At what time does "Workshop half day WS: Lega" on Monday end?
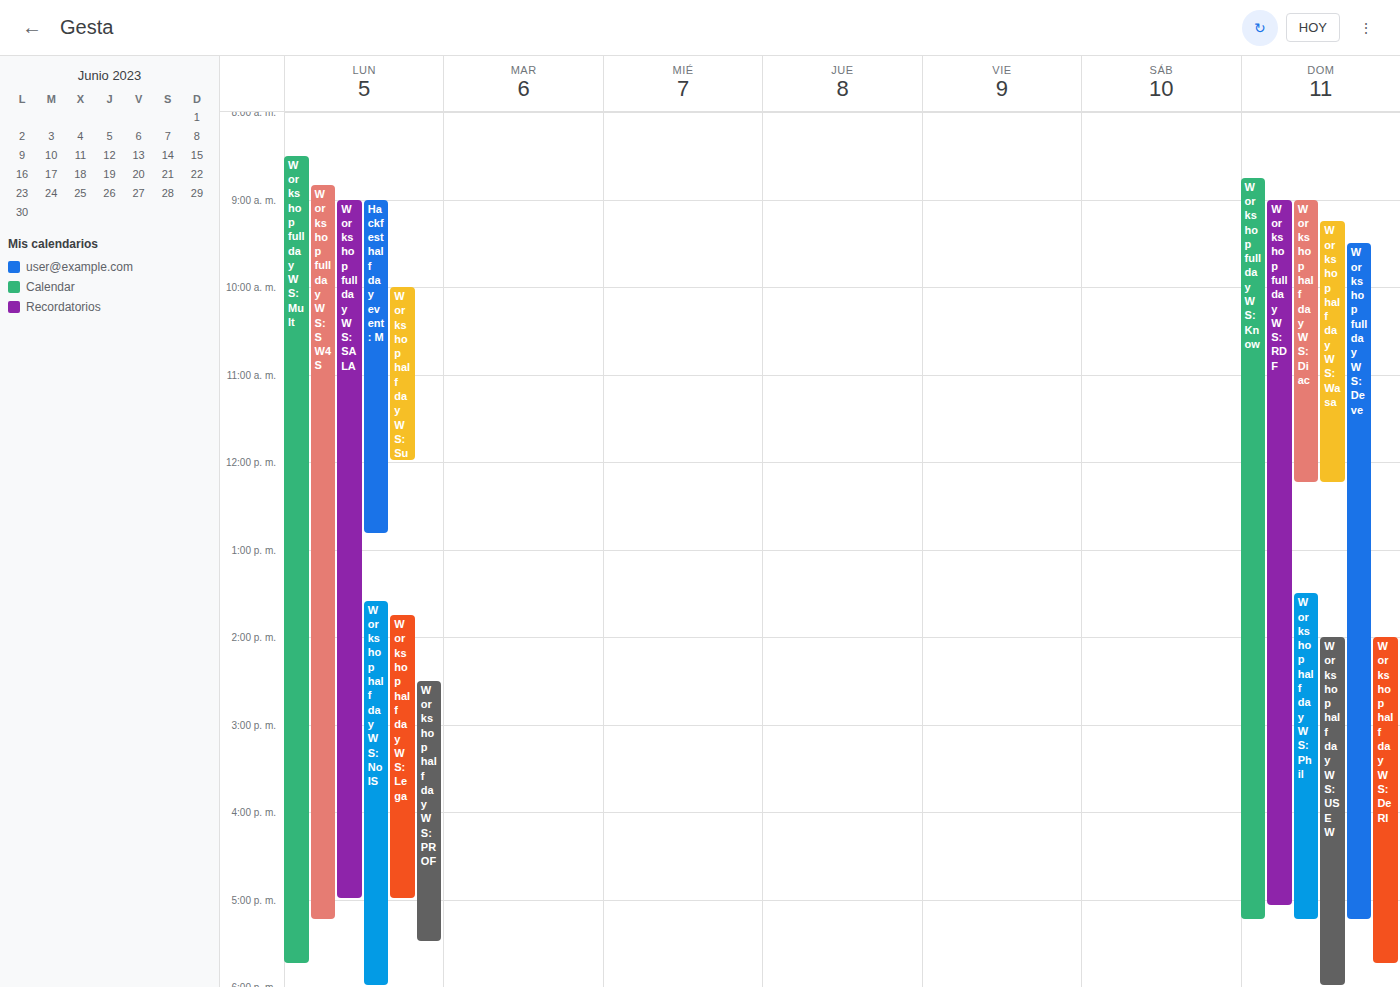
5:00 PM